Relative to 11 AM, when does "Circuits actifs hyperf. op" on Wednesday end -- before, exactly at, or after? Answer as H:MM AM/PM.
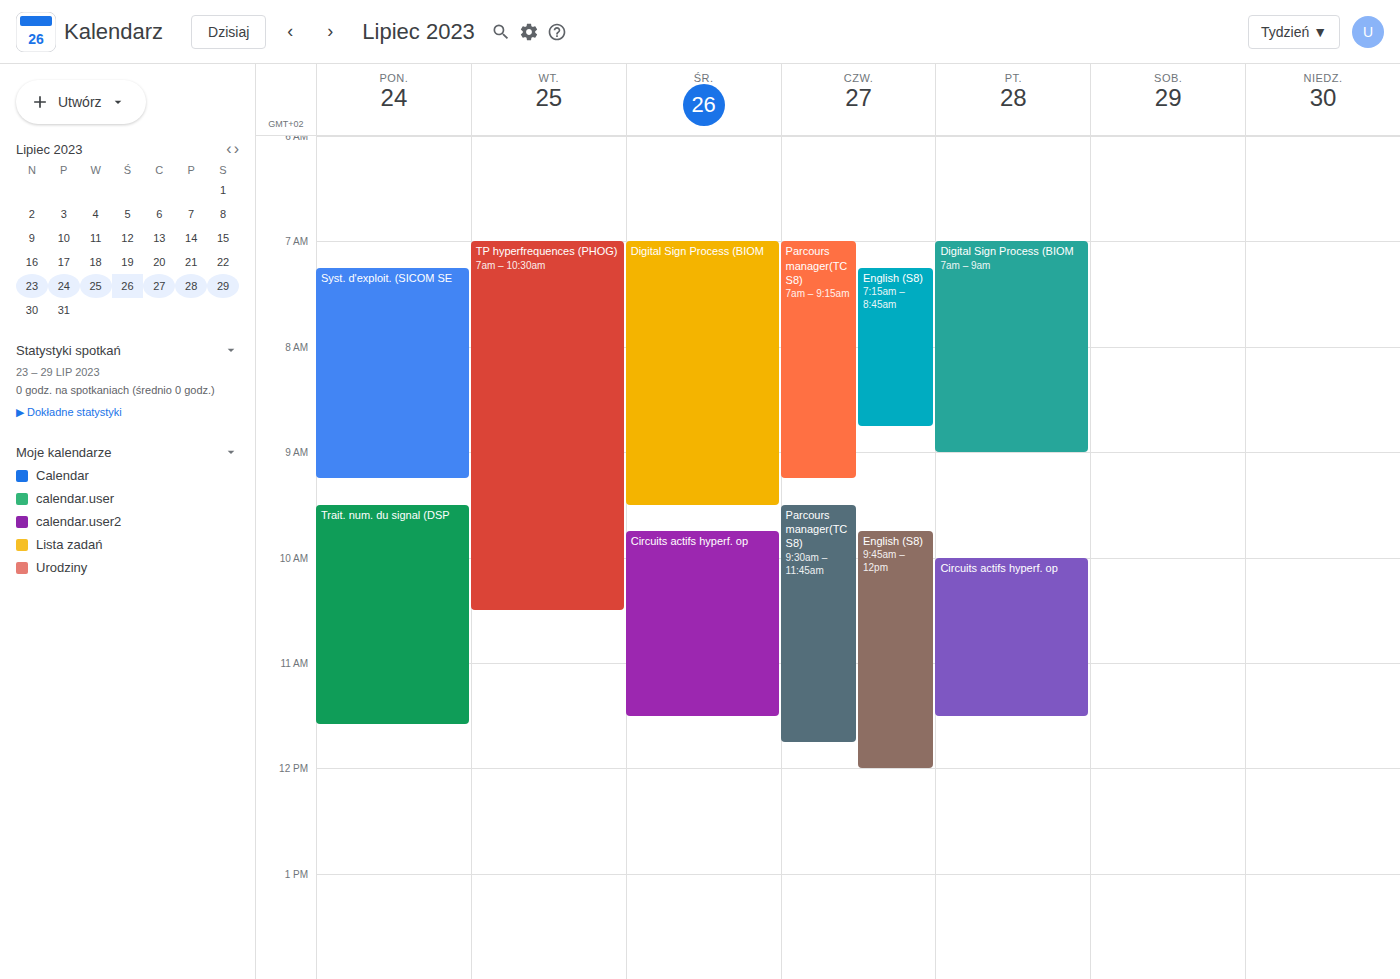
11:30 AM -- after 11 AM, 30 minutes below the 11 AM line.